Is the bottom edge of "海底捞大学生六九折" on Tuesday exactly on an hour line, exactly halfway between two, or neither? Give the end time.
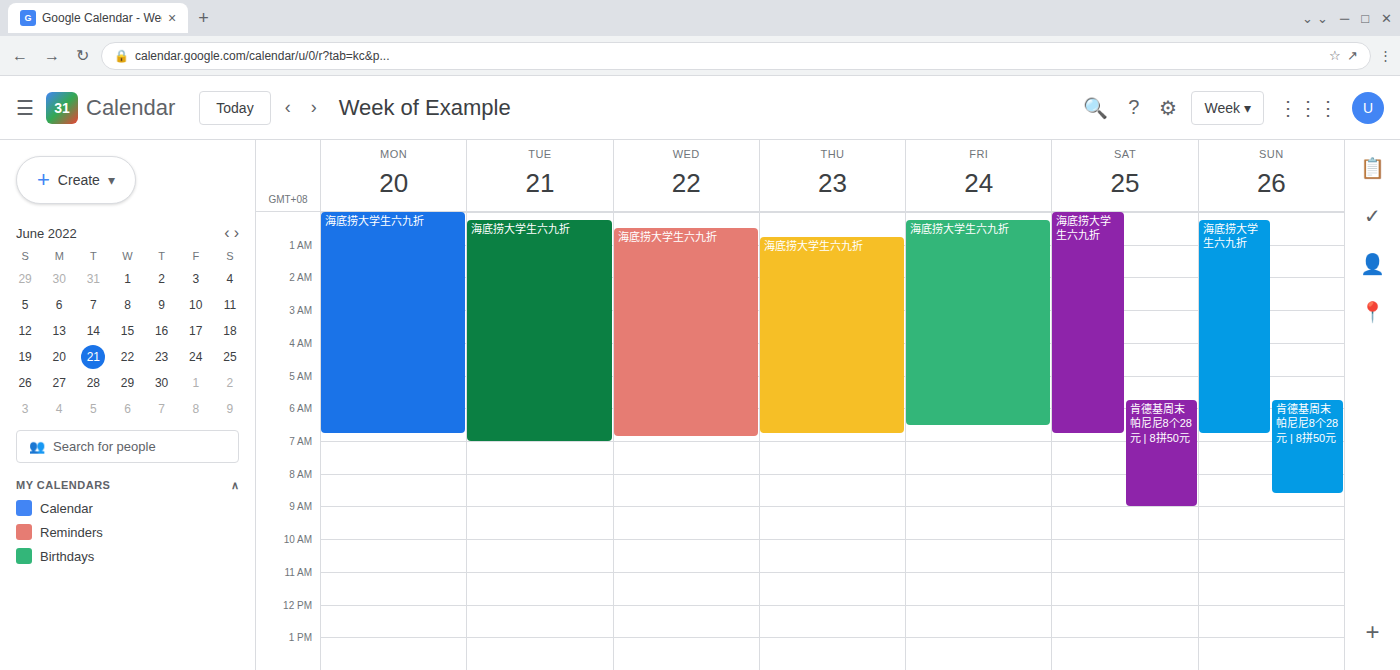
7:00 AM -- exactly on the 7 AM line.